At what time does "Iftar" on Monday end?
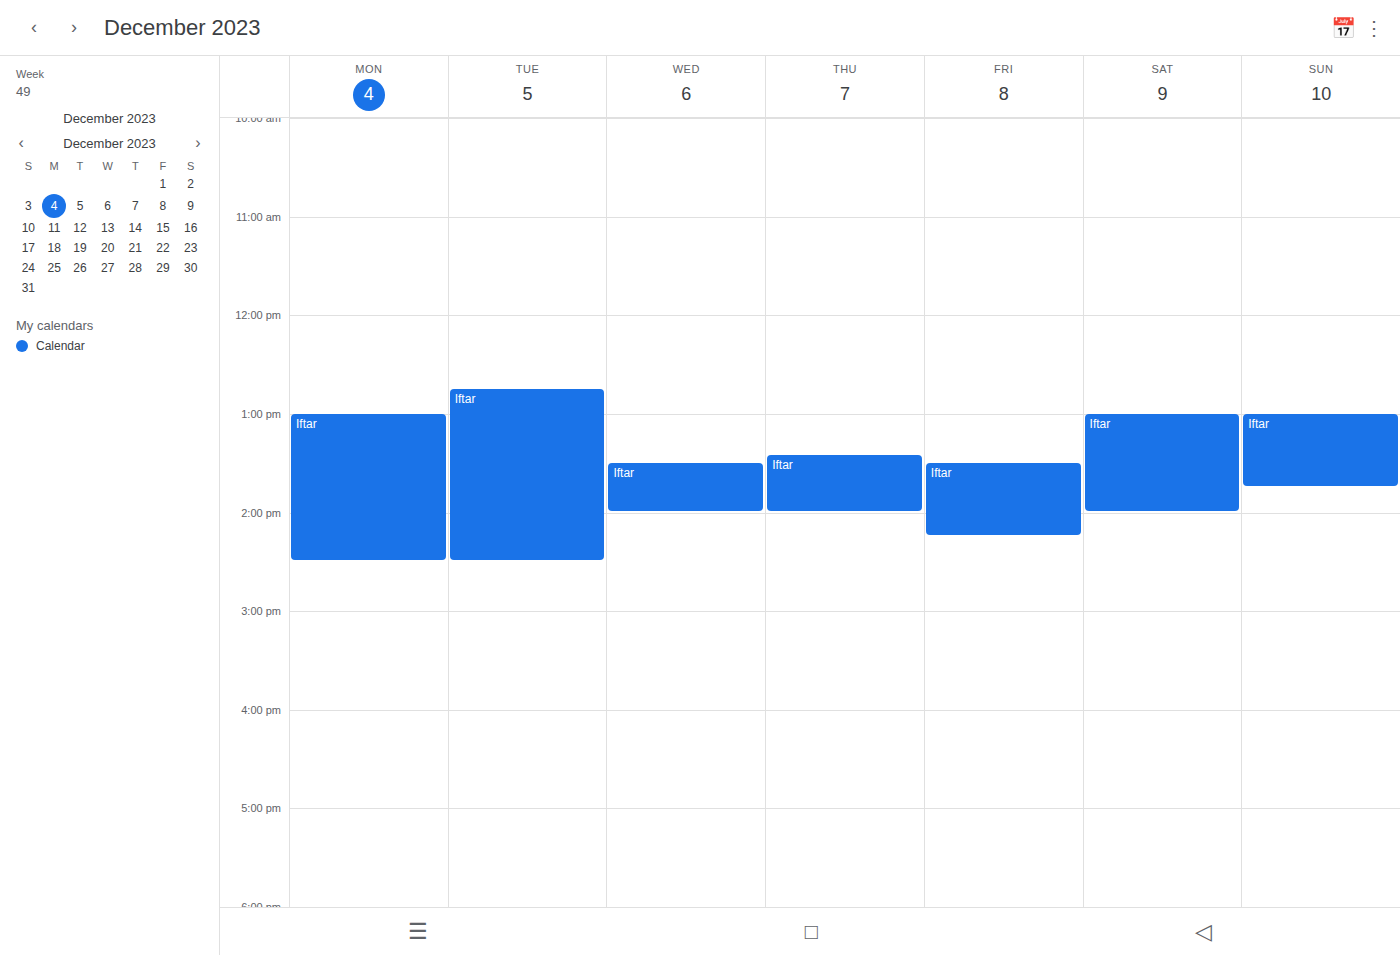
2:30 PM